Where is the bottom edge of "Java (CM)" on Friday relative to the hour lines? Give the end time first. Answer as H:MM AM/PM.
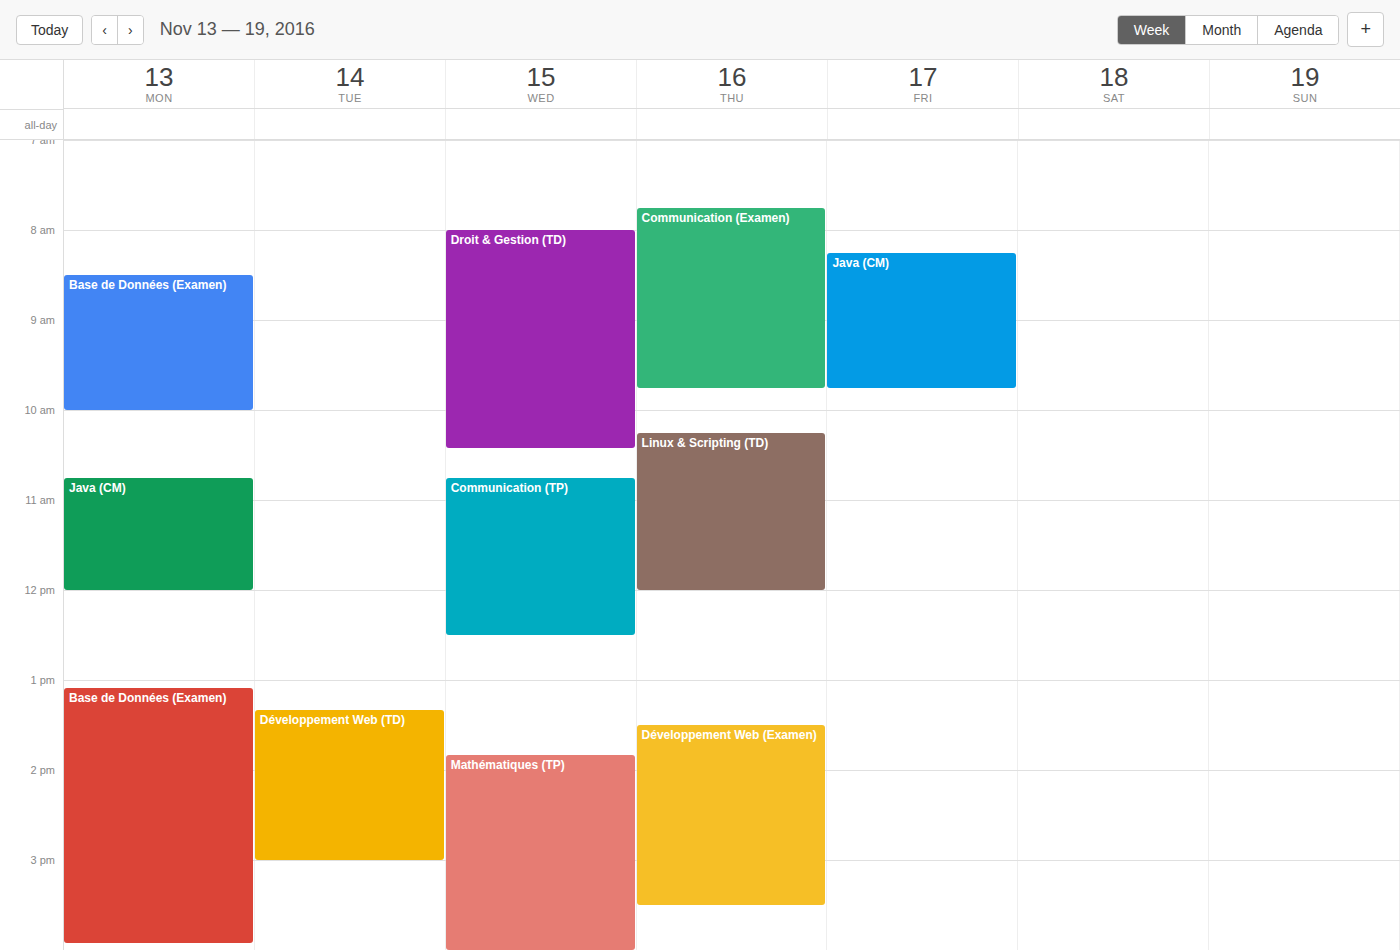
9:45 AM -- neither: three quarters of the way from the 9 AM line to the 10 AM line.